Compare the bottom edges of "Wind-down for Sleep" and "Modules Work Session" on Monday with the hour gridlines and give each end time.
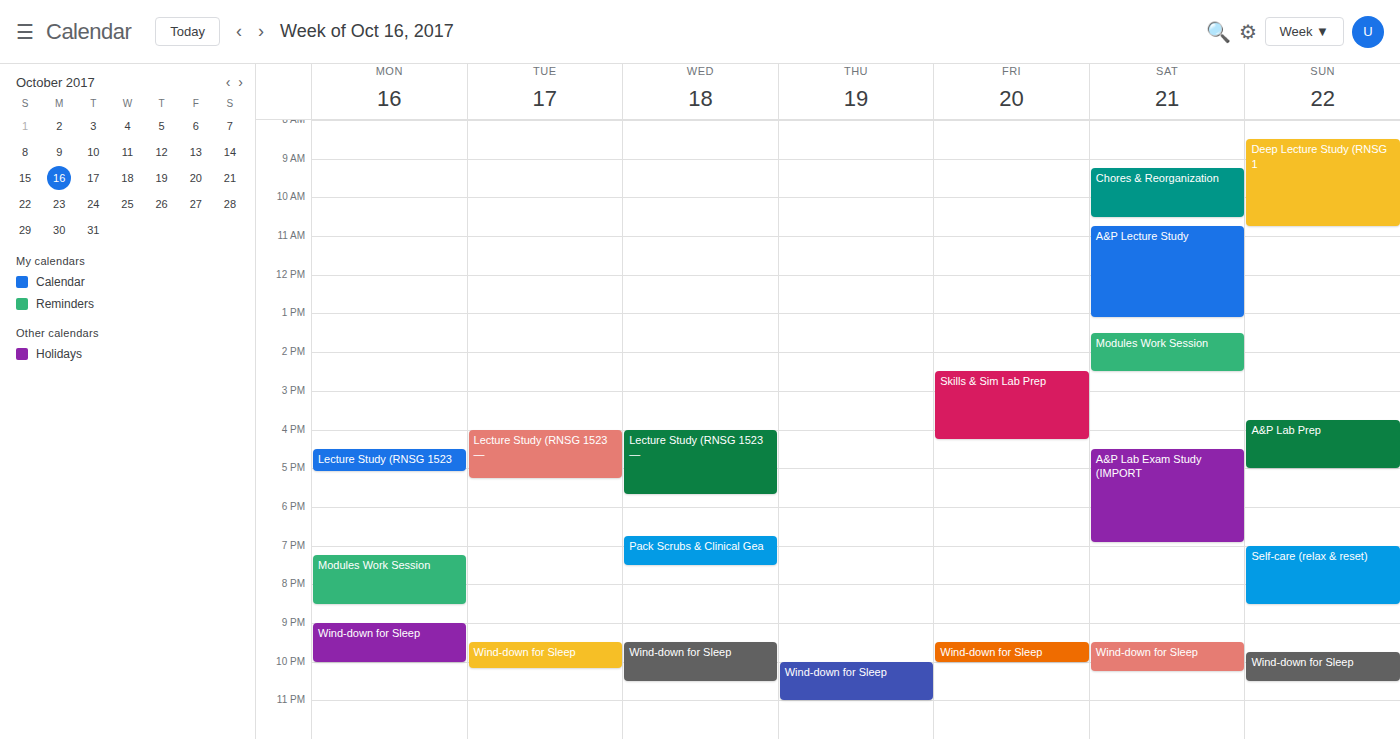
"Wind-down for Sleep": 10:00 PM, exactly on the 10 PM line. "Modules Work Session": 8:30 PM, halfway between the 8 PM and 9 PM lines.